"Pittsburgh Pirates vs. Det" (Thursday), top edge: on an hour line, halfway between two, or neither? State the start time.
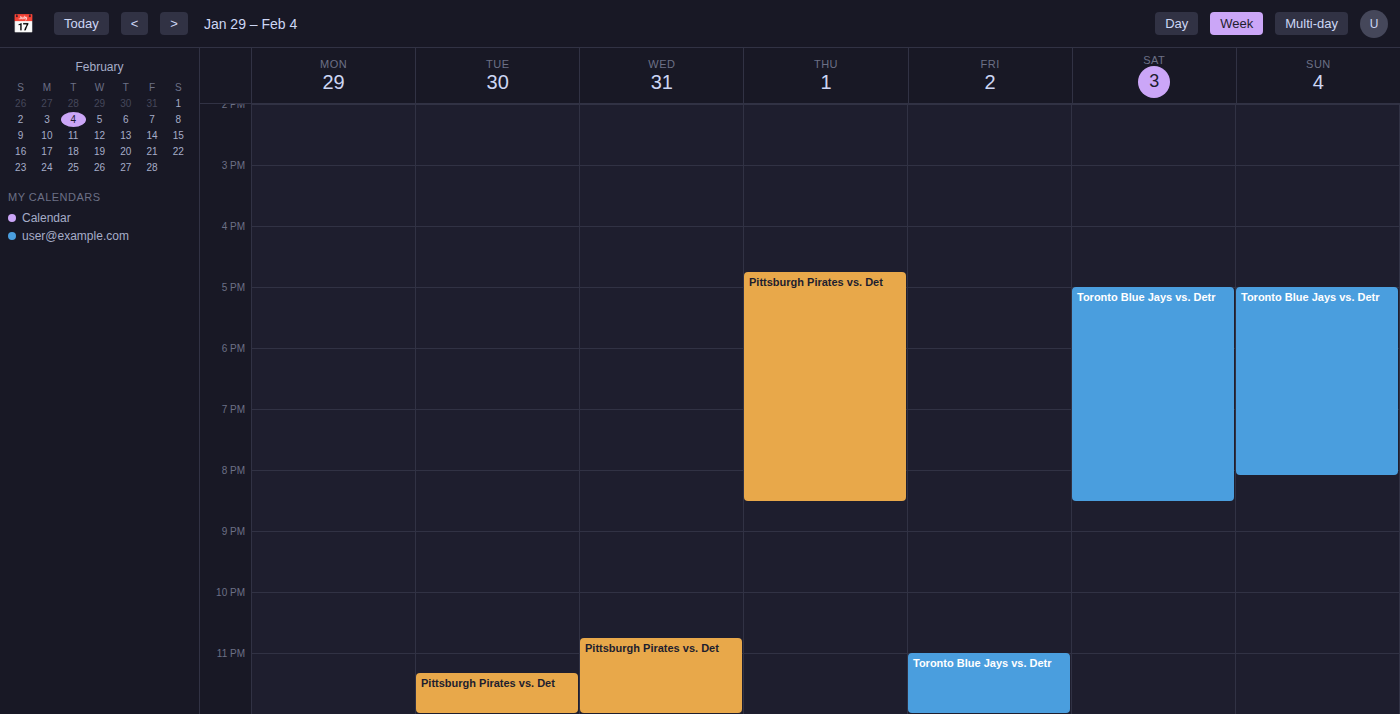
4:45 PM -- neither: three quarters of the way from the 4 PM line to the 5 PM line.